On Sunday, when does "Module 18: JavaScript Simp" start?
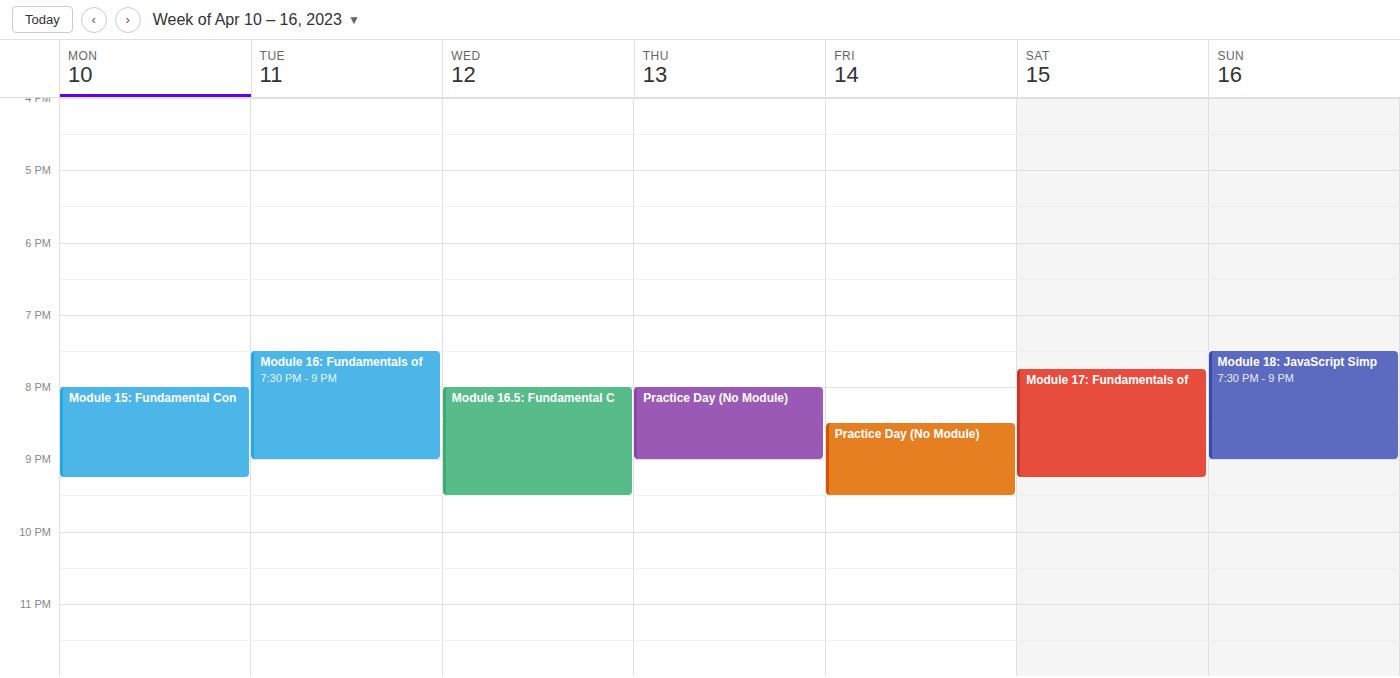
19:30